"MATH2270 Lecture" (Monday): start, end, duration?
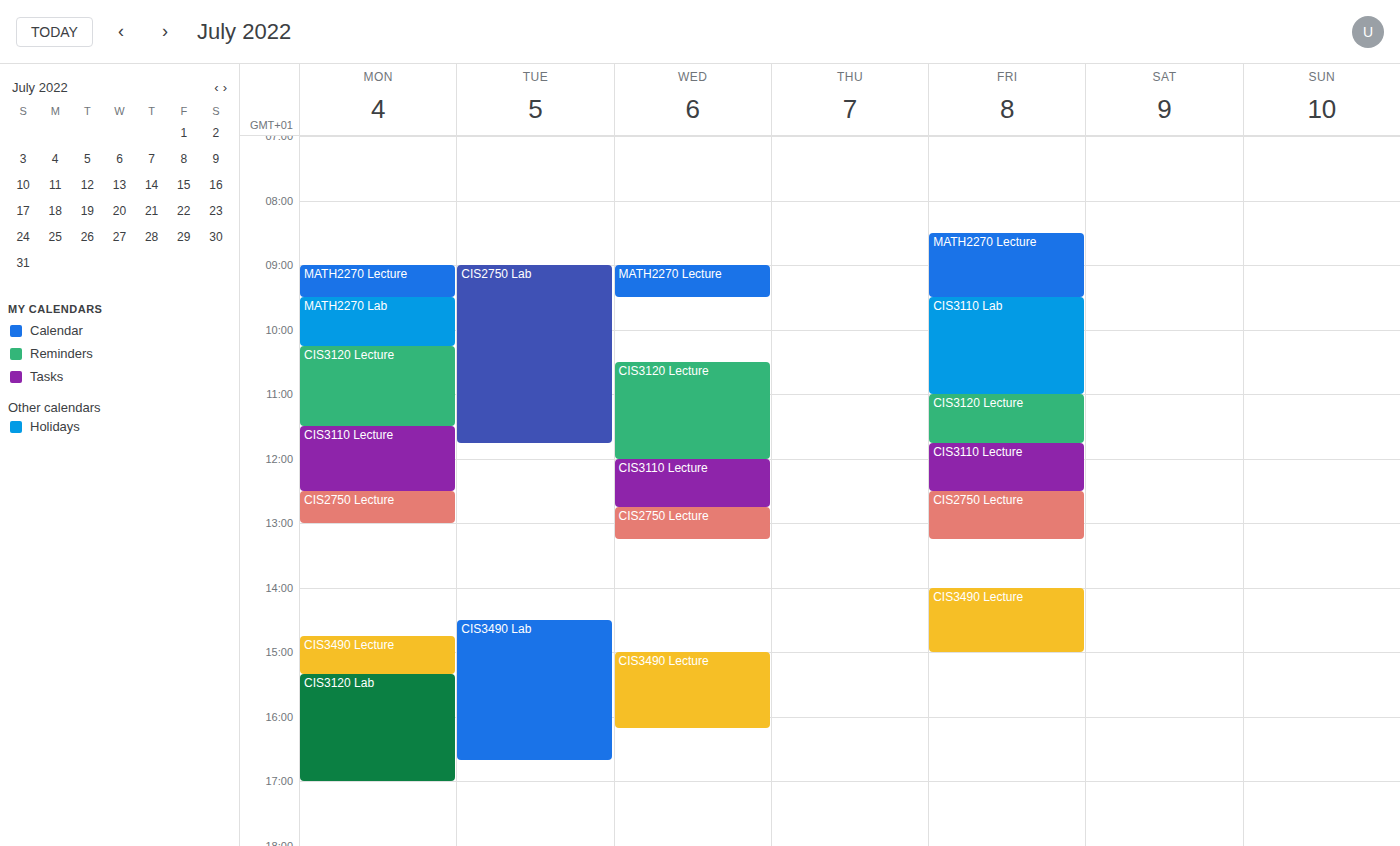
9:00 AM to 9:30 AM, 30 minutes